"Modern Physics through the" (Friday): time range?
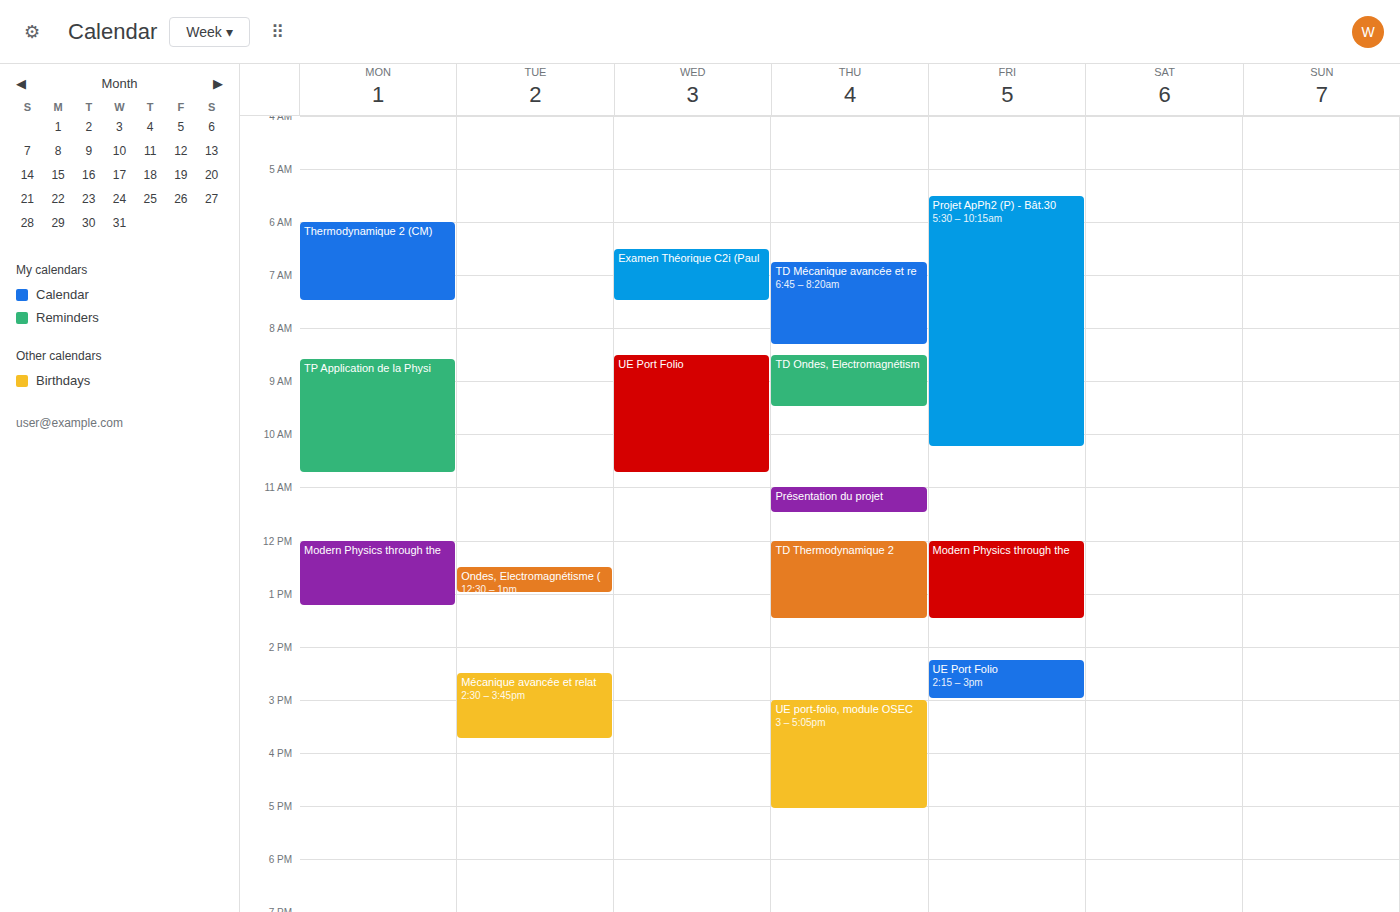
12:00 PM to 1:30 PM